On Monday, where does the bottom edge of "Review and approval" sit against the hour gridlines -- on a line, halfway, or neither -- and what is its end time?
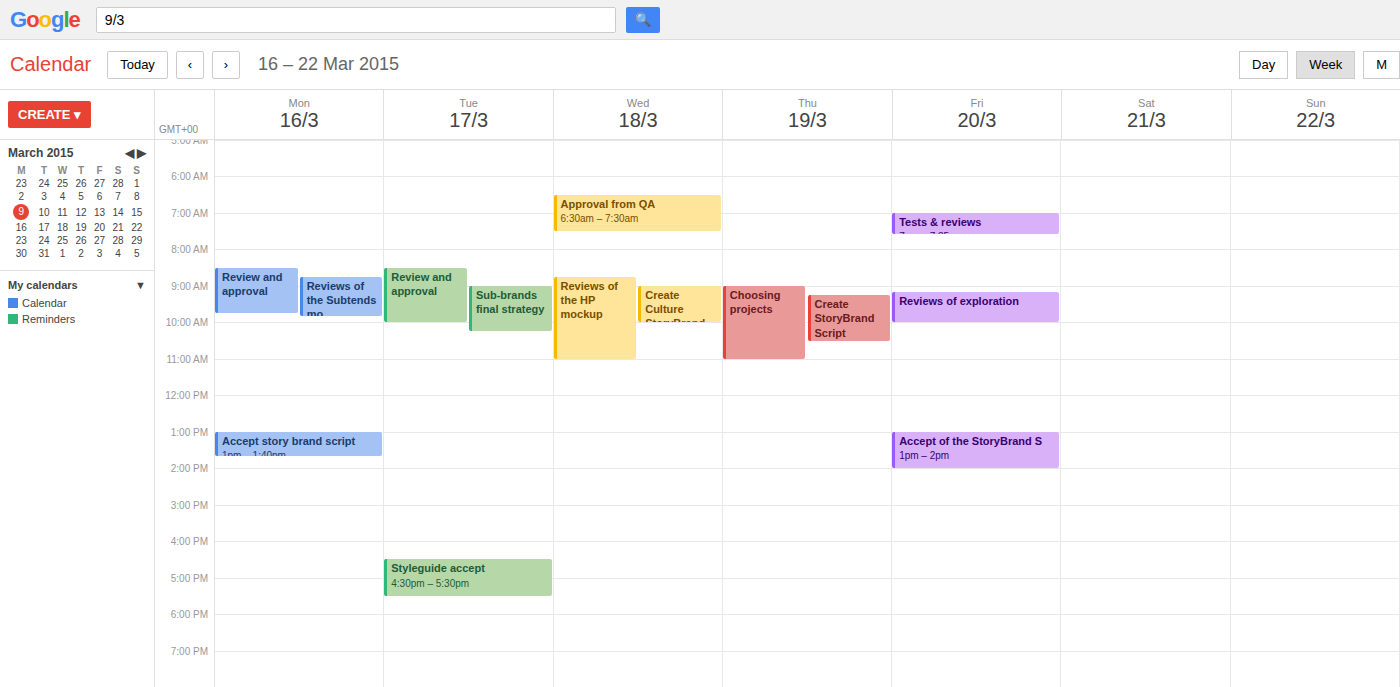
9:45 AM -- neither: three quarters of the way from the 9 AM line to the 10 AM line.